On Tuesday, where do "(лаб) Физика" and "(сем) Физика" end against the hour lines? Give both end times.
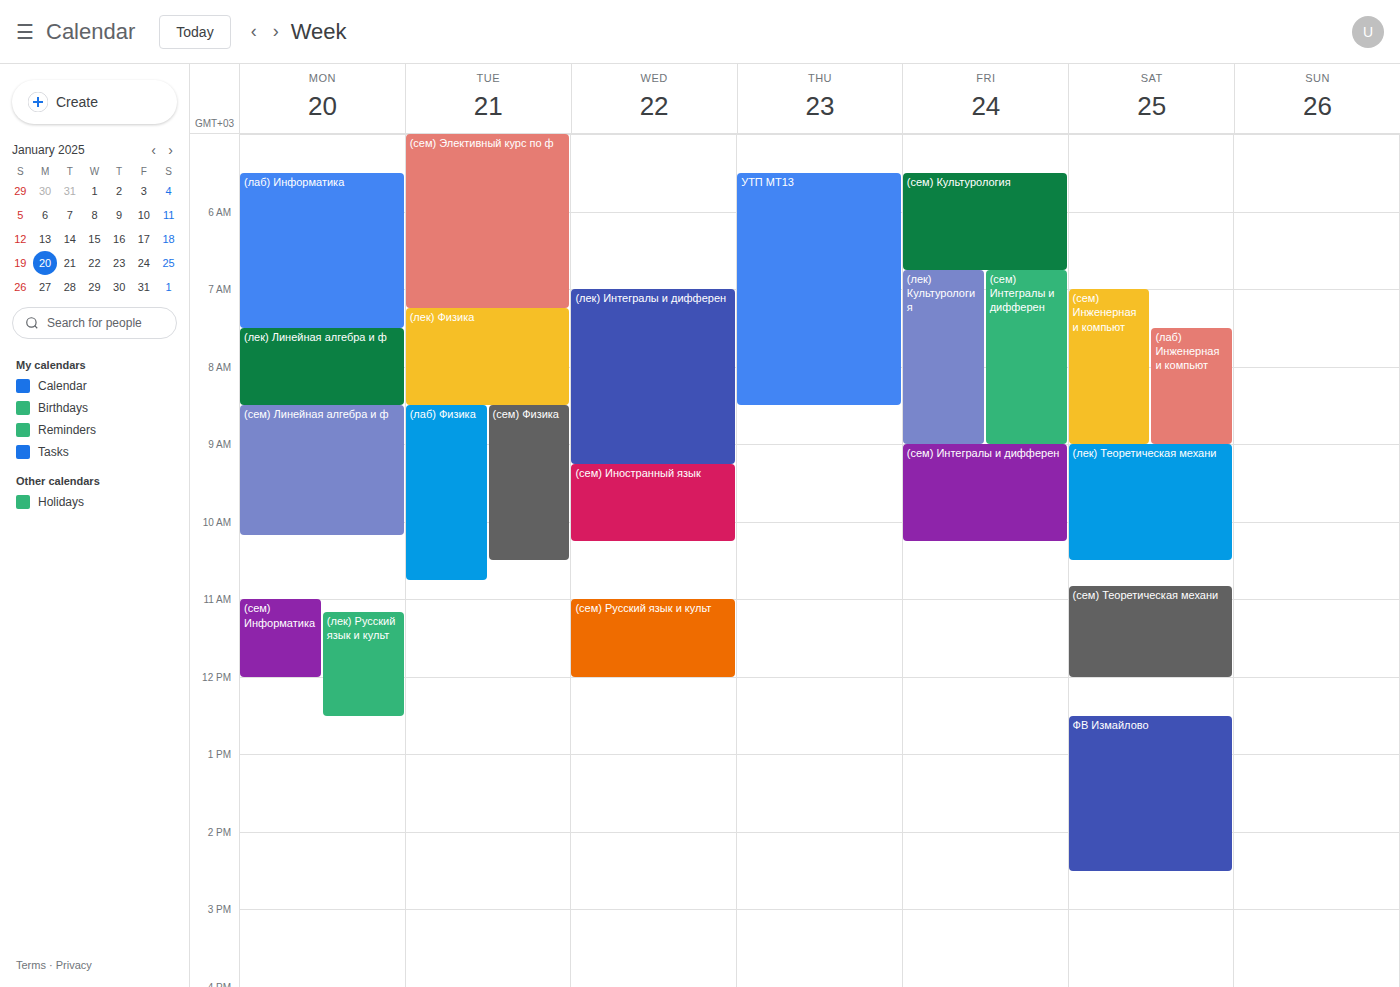
"(лаб) Физика": 10:45, neither: three quarters of the way from the 10:00 line to the 11:00 line. "(сем) Физика": 10:30, halfway between the 10:00 and 11:00 lines.